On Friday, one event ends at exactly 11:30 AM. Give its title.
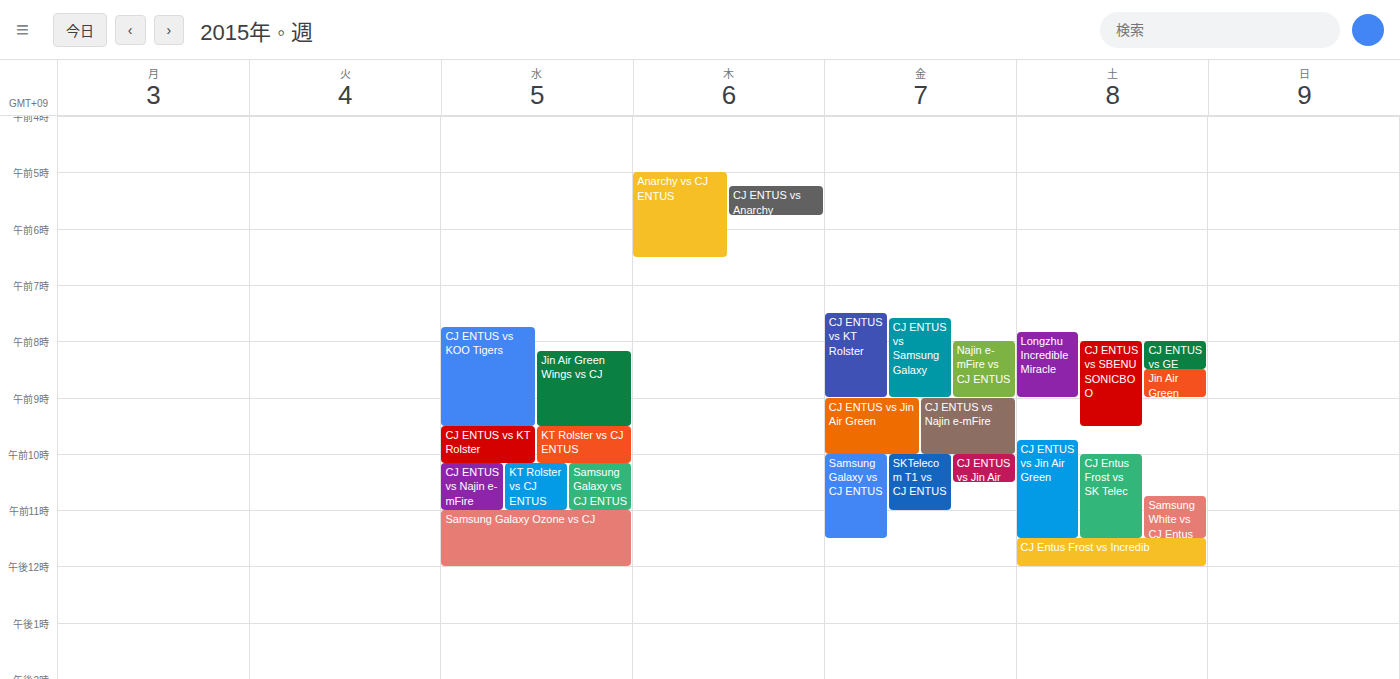
"Samsung Galaxy vs CJ ENTUS"